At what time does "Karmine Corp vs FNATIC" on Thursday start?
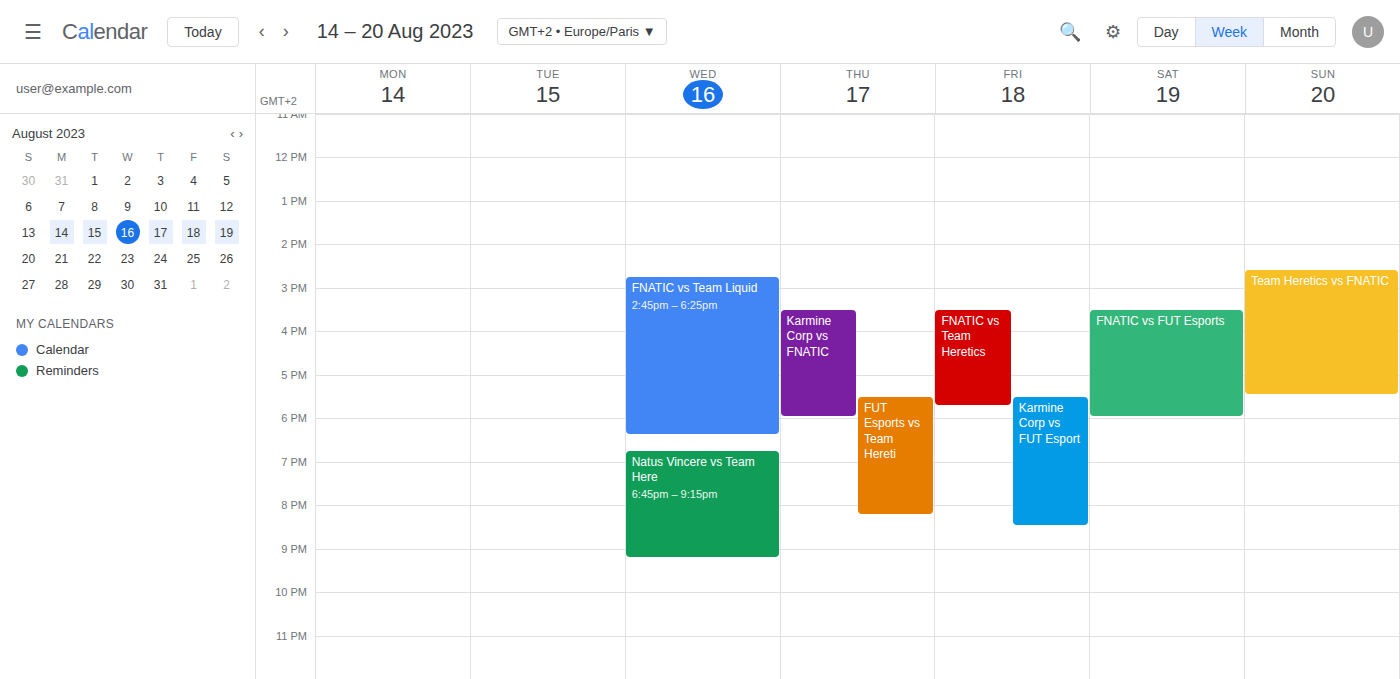
3:30 PM